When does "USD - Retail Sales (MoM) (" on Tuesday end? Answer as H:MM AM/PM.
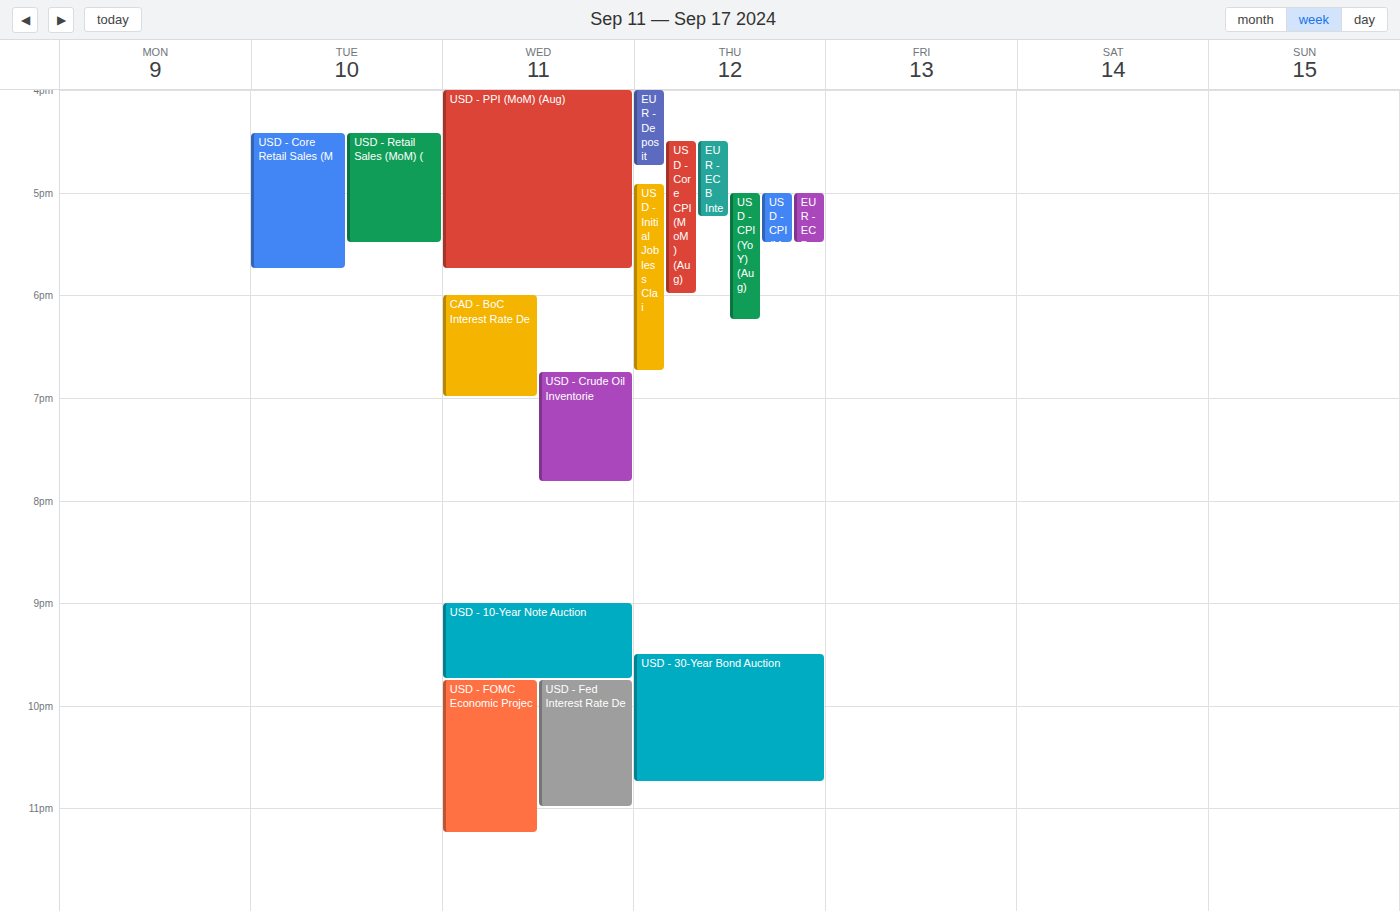
5:30 PM